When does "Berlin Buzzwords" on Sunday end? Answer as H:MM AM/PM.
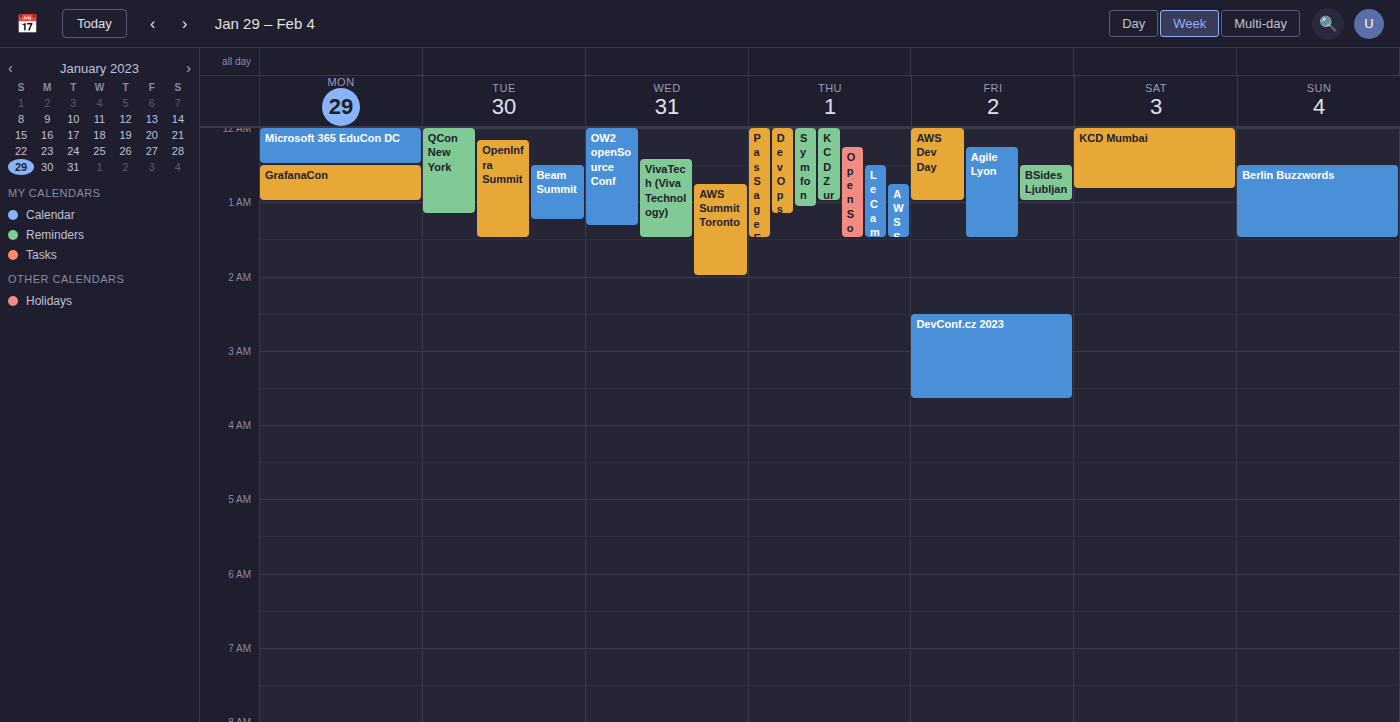
1:30 AM